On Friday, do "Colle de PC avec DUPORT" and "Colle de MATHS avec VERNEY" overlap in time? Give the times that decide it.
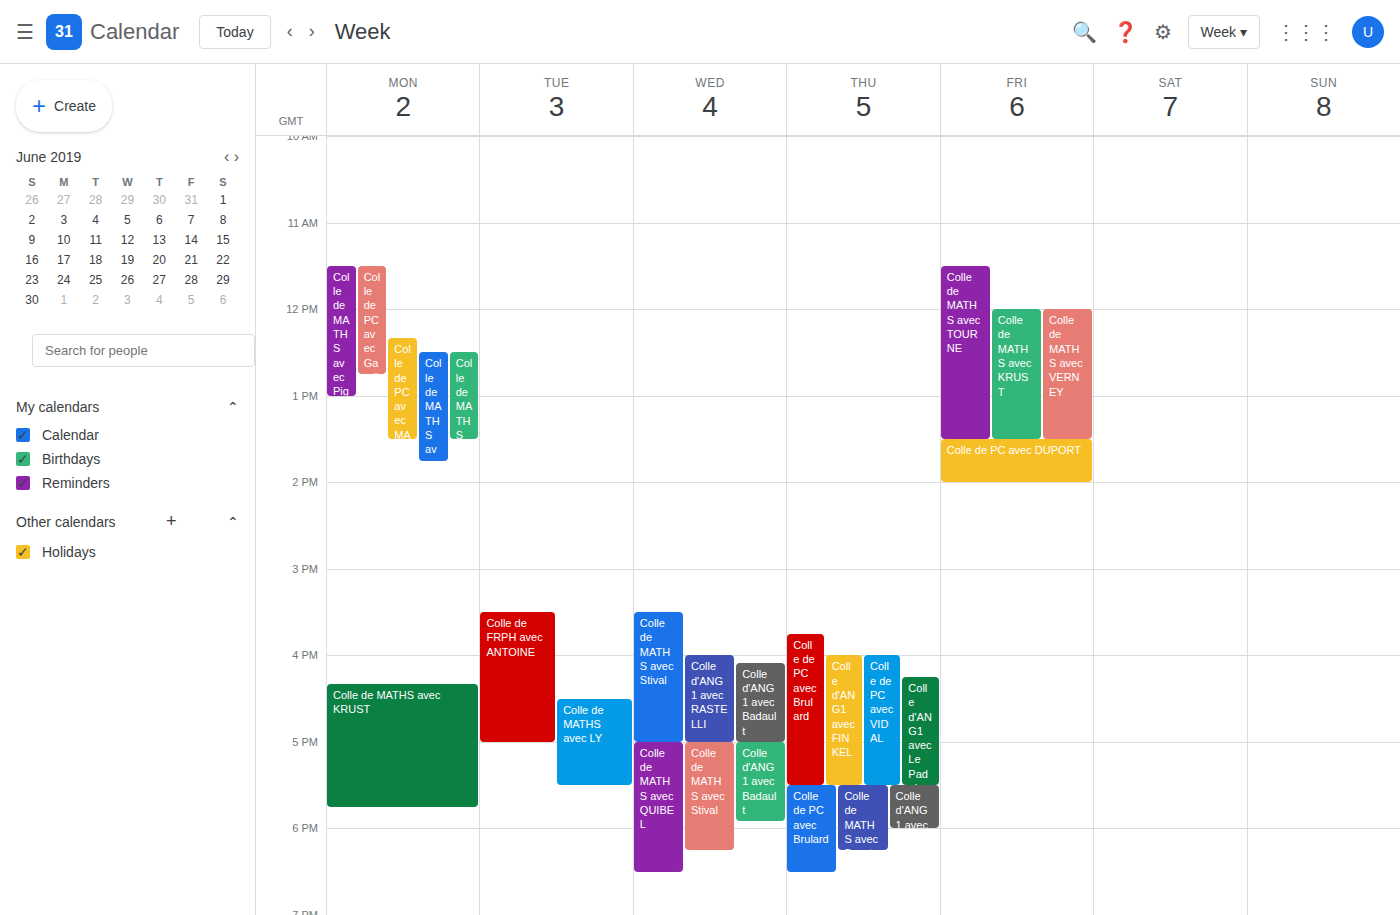
"Colle de MATHS avec VERNEY" ends at 1:30 PM, exactly when "Colle de PC avec DUPORT" starts -- they touch but do not overlap.